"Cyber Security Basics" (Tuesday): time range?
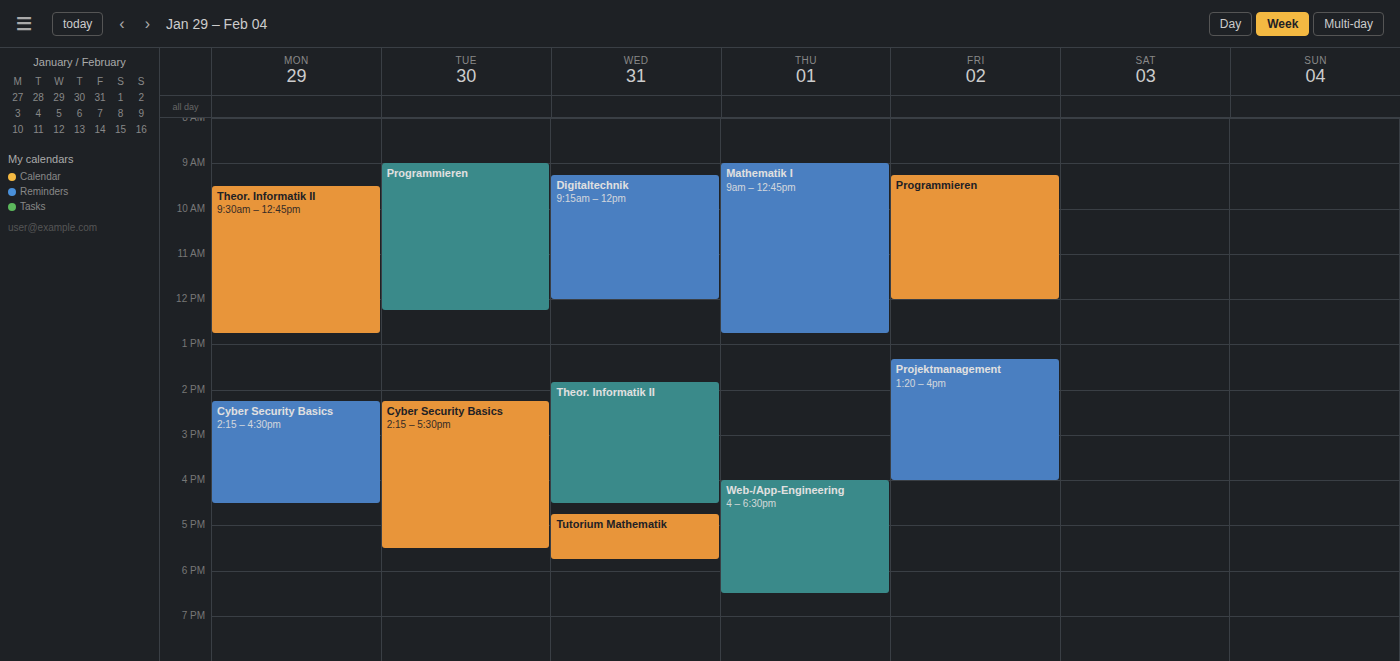
2:15 PM to 5:30 PM